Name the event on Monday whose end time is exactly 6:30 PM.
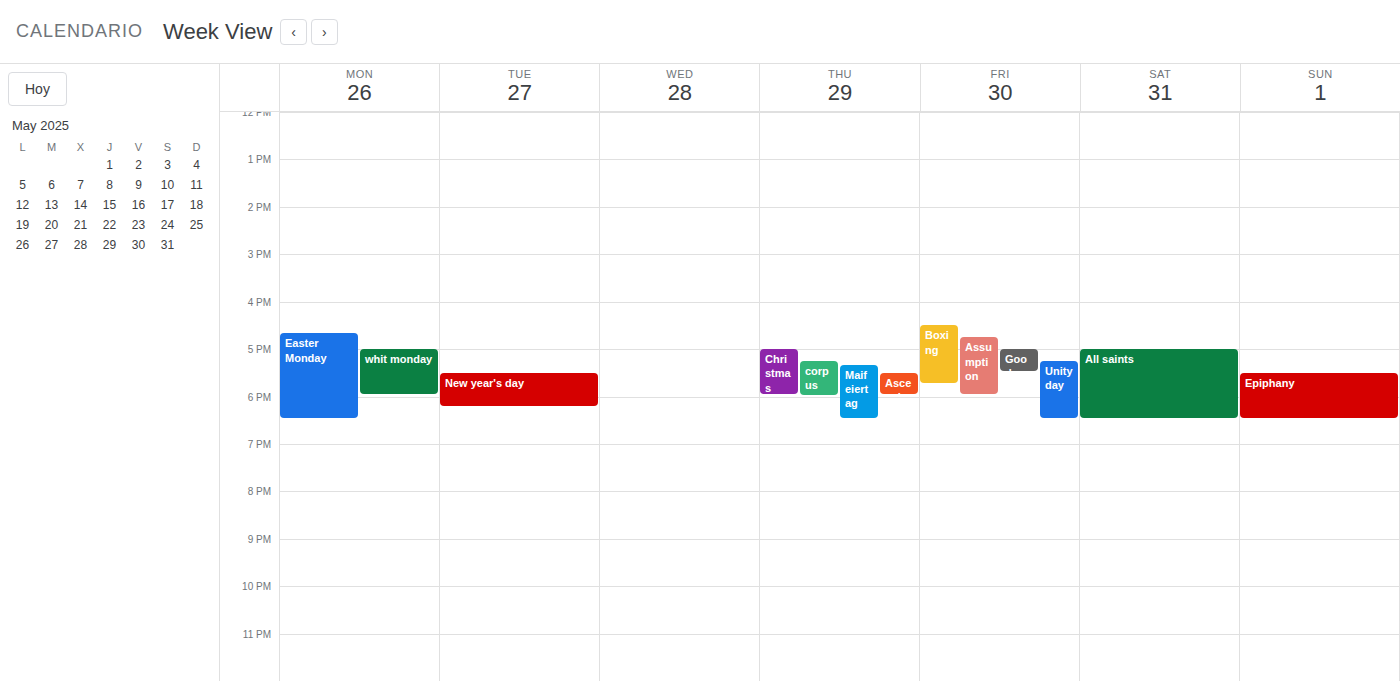
"Easter Monday"